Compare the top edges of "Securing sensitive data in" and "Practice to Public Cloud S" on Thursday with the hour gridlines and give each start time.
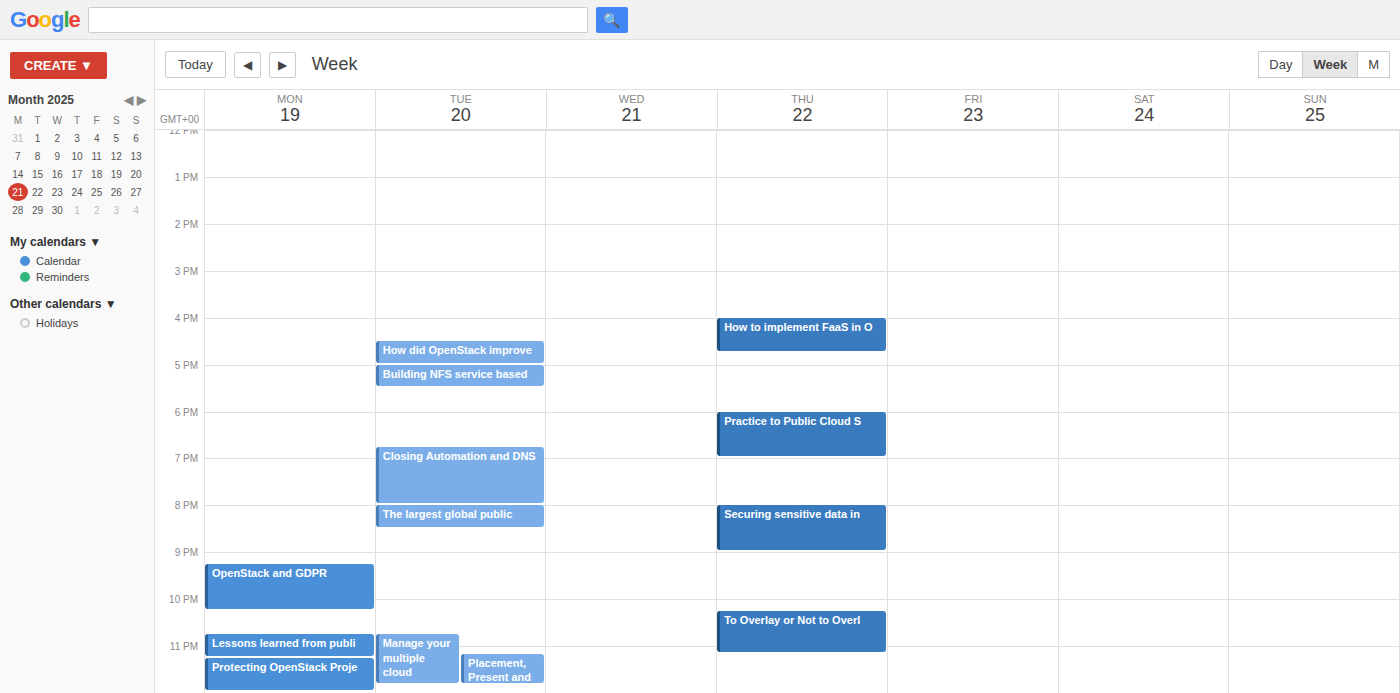
"Securing sensitive data in": 8:00 PM, exactly on the 8 PM line. "Practice to Public Cloud S": 6:00 PM, exactly on the 6 PM line.